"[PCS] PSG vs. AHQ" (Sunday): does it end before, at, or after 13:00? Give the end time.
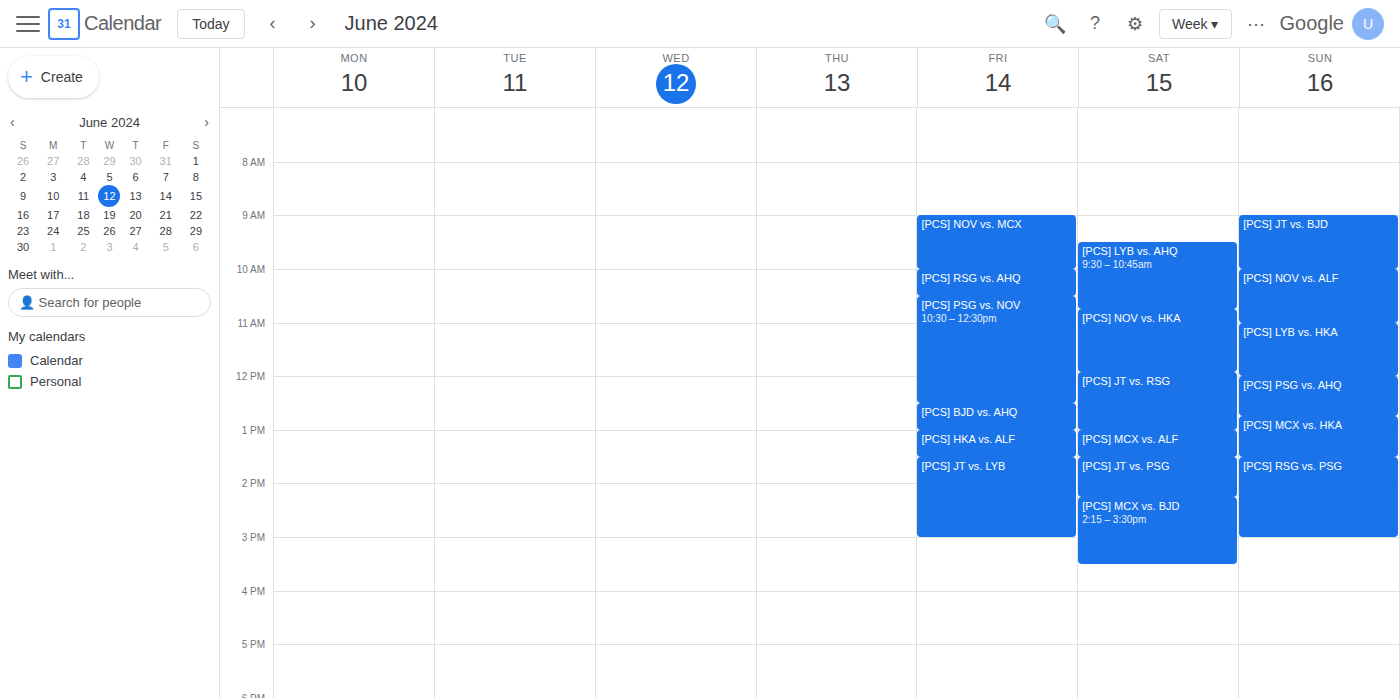
12:45 -- before 13:00, 15 minutes above the 13:00 line.